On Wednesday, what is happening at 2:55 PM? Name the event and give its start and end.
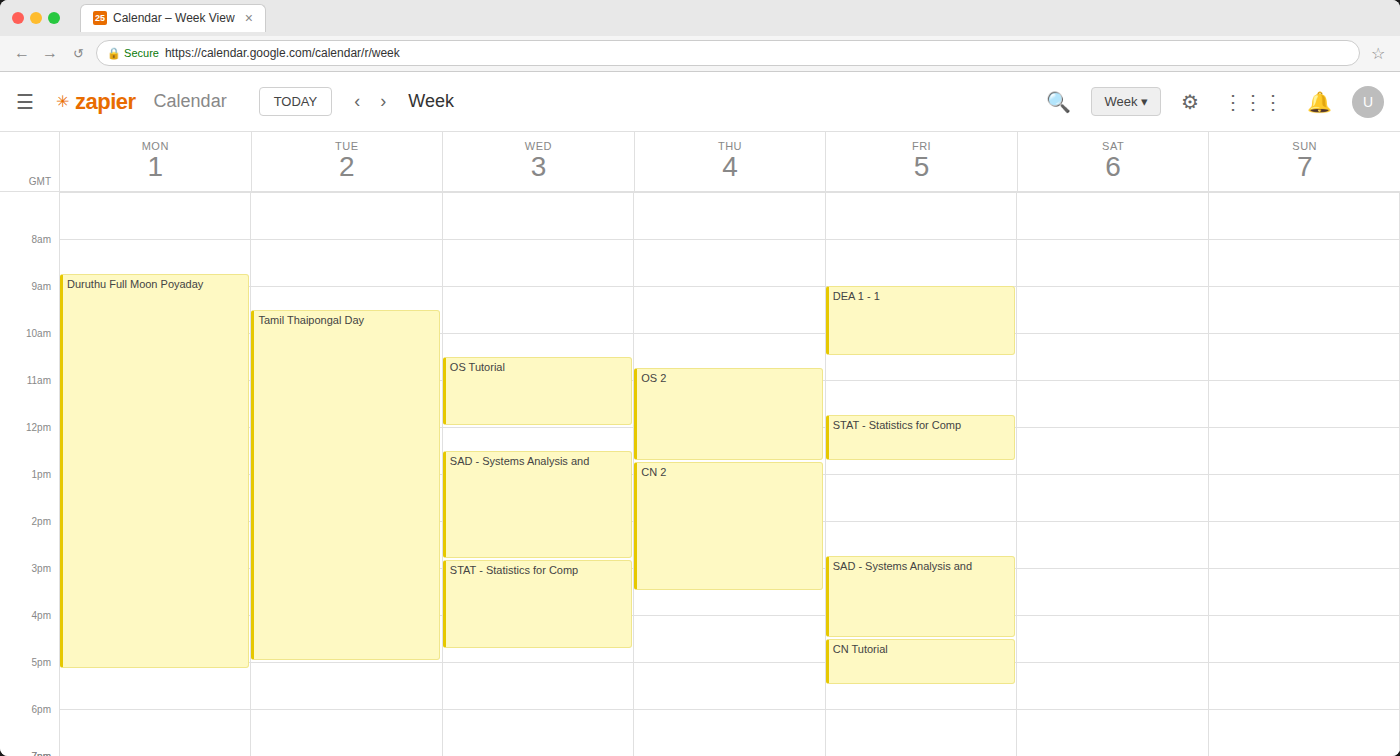
"STAT - Statistics for Comp", 2:50 PM to 4:45 PM